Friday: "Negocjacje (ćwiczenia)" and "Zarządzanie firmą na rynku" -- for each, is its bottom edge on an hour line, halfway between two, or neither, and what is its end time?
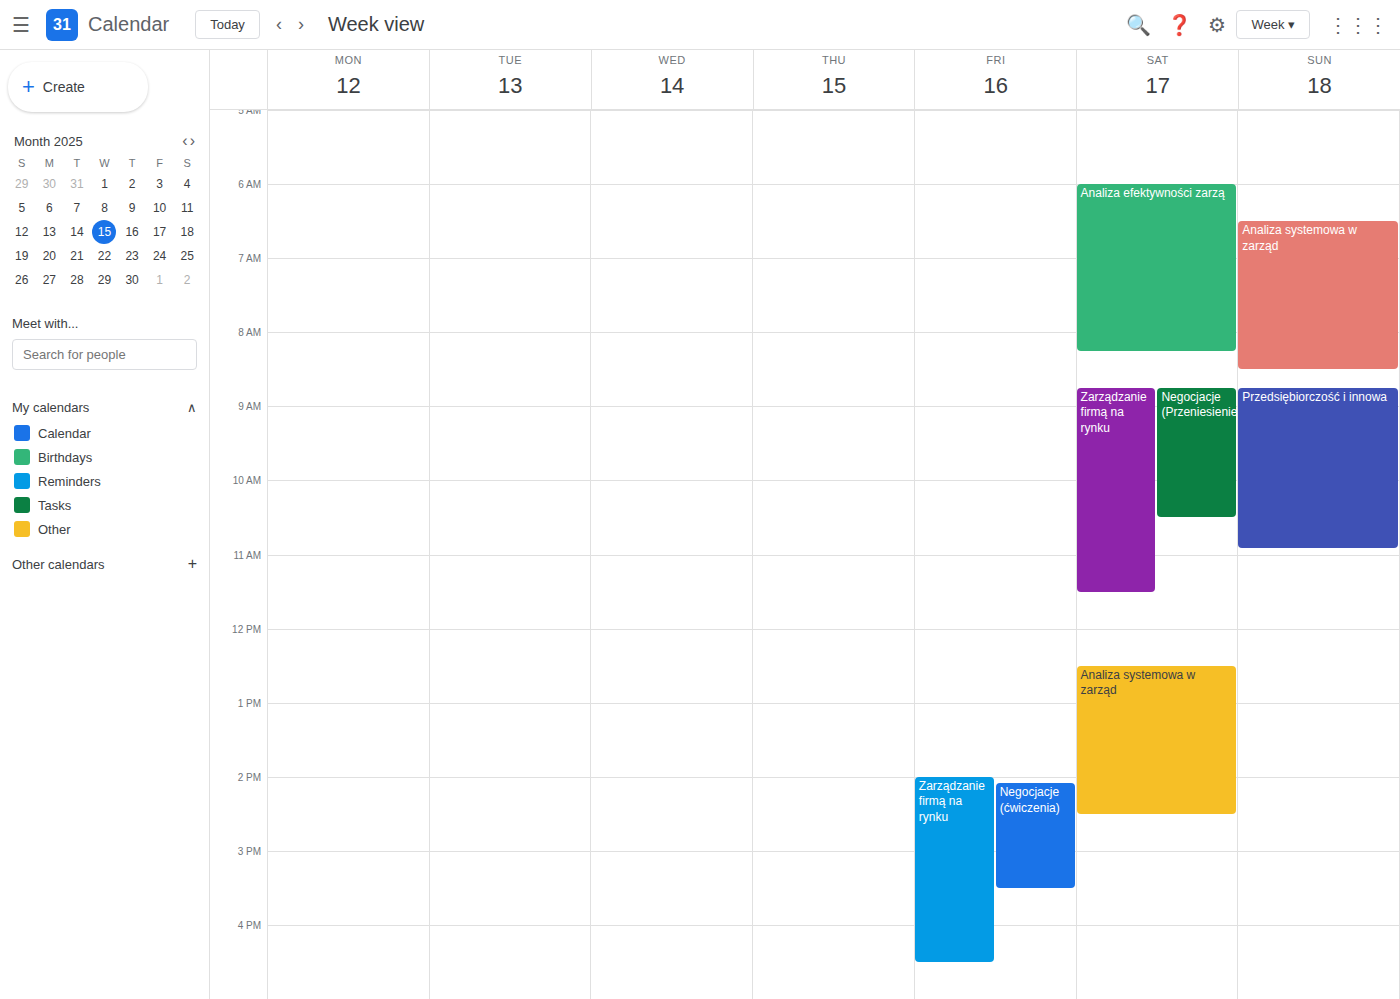
"Negocjacje (ćwiczenia)": 3:30 PM, halfway between the 3 PM and 4 PM lines. "Zarządzanie firmą na rynku": 4:30 PM, halfway between the 4 PM and 5 PM lines.